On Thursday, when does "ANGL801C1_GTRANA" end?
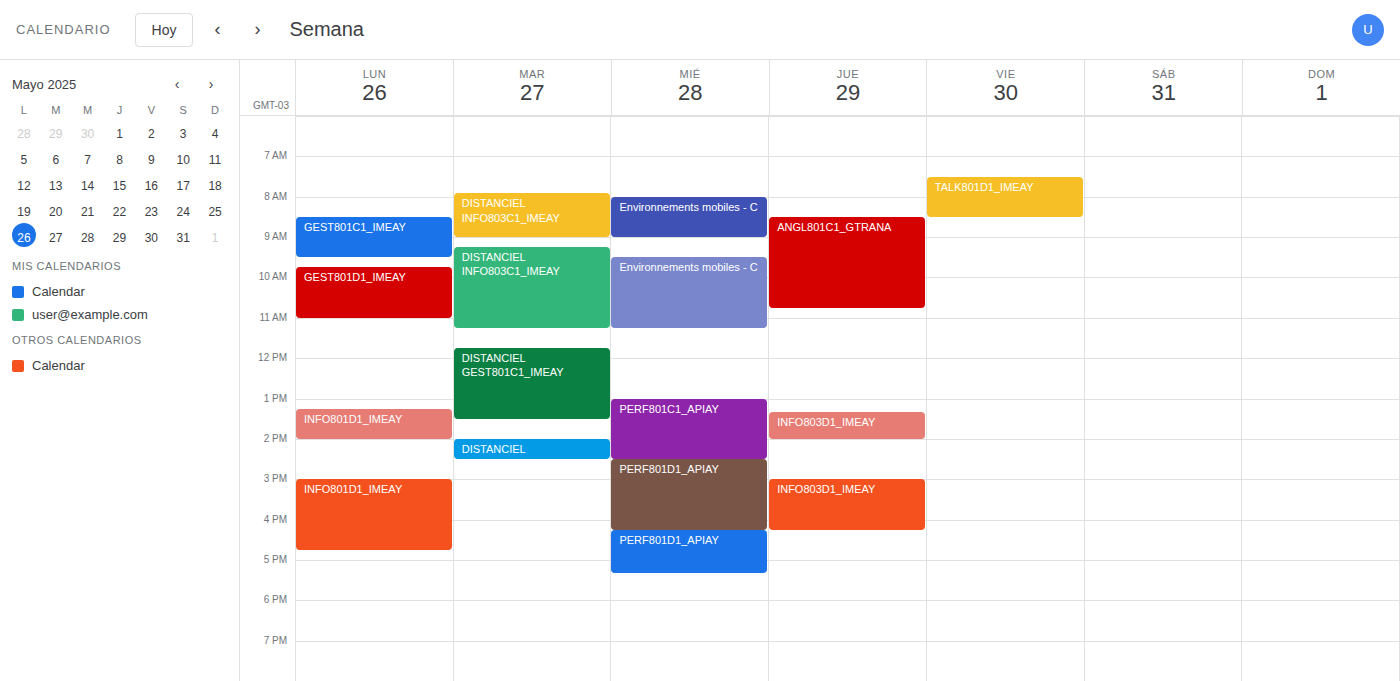
10:45 AM